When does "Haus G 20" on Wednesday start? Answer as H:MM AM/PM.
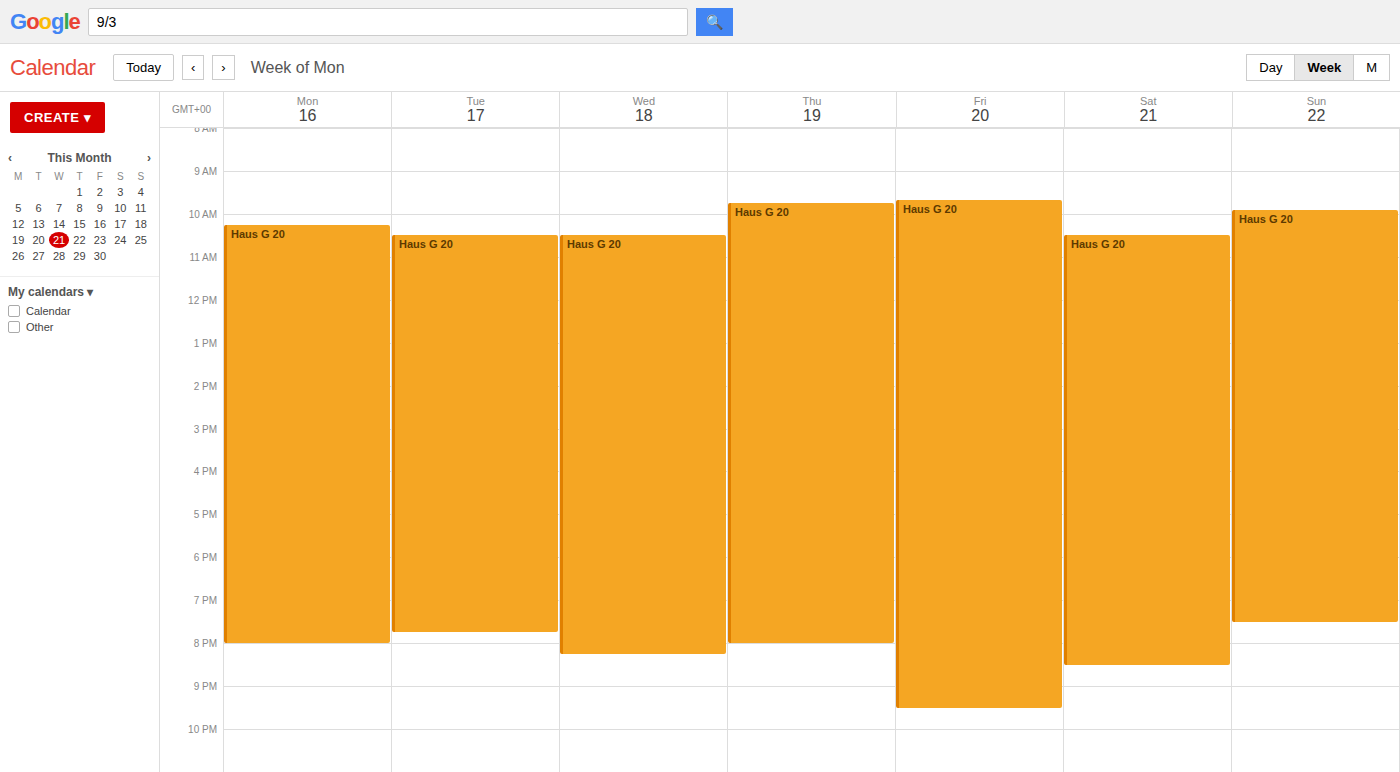
10:30 AM